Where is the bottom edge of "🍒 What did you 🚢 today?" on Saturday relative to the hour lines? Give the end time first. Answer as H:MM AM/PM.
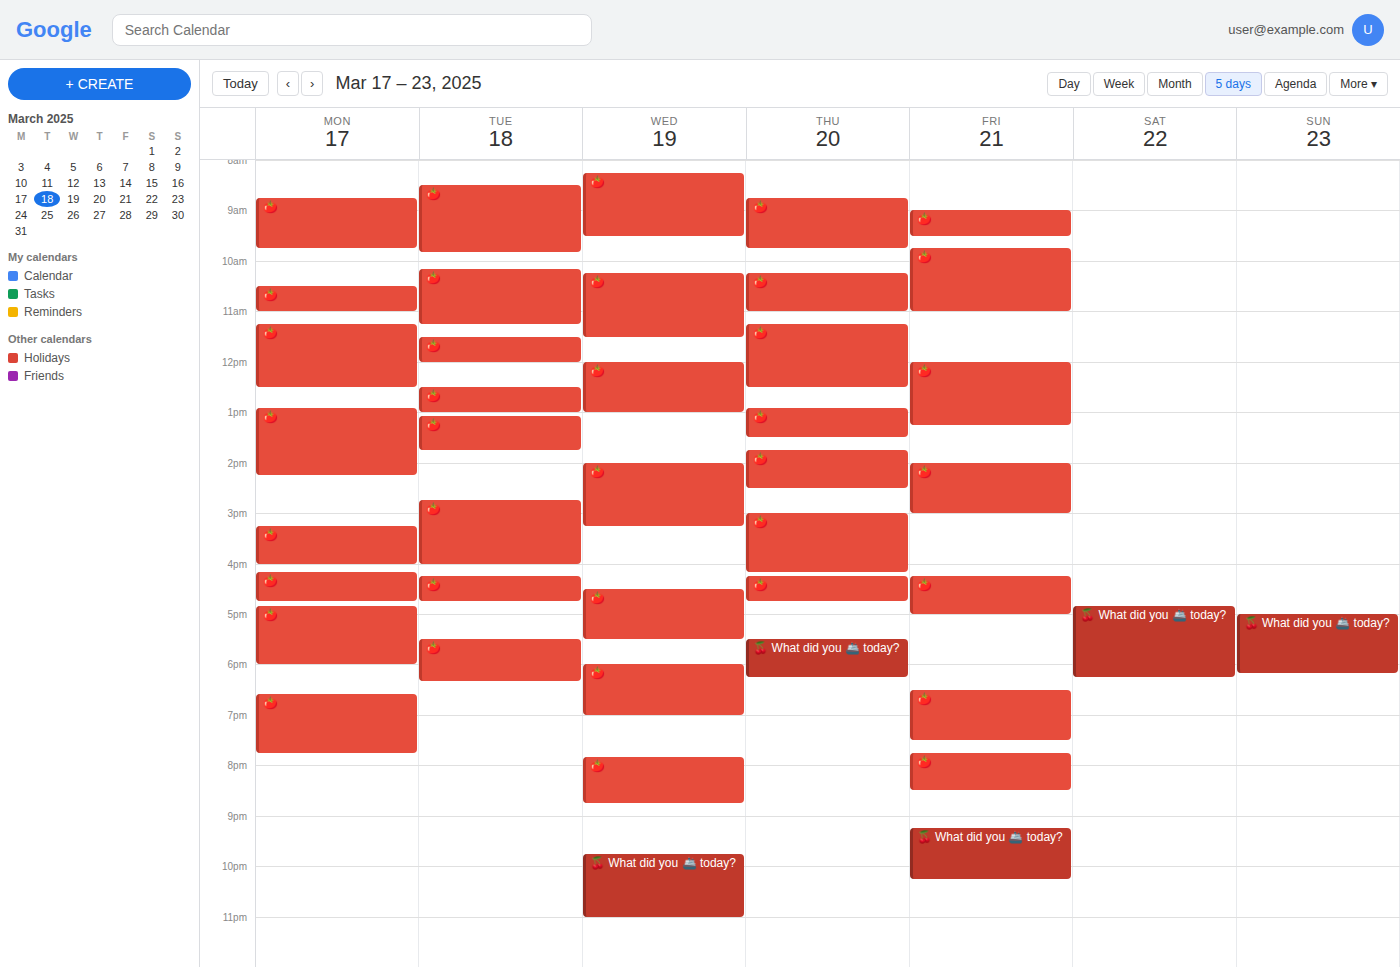
6:15 PM -- neither: a quarter of the way from the 6 PM line to the 7 PM line.